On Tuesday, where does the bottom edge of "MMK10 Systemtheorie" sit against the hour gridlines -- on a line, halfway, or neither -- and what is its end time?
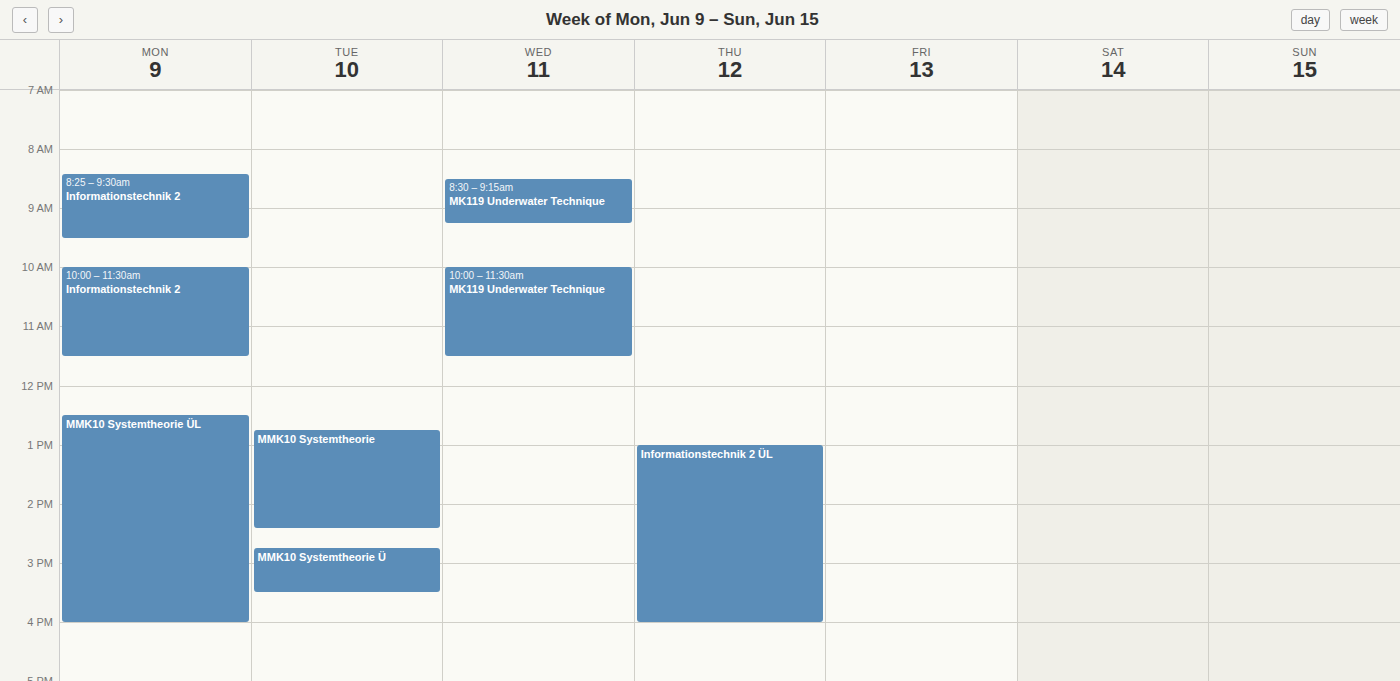
2:25 PM -- neither: 25 minutes below the 2 PM line and 35 minutes above the 3 PM line.